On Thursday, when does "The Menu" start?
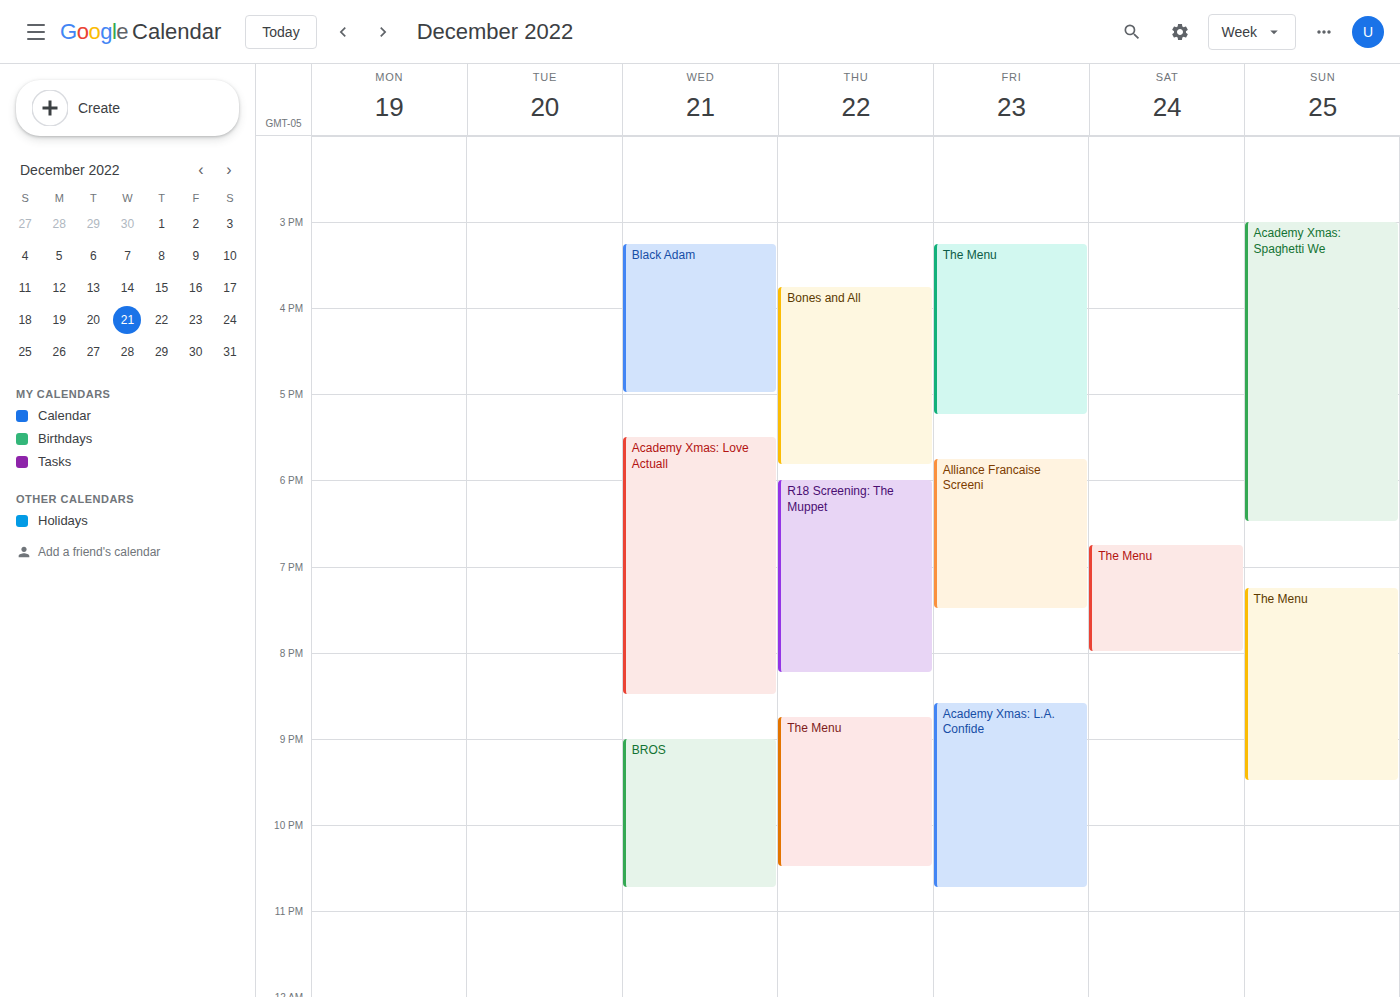
20:45